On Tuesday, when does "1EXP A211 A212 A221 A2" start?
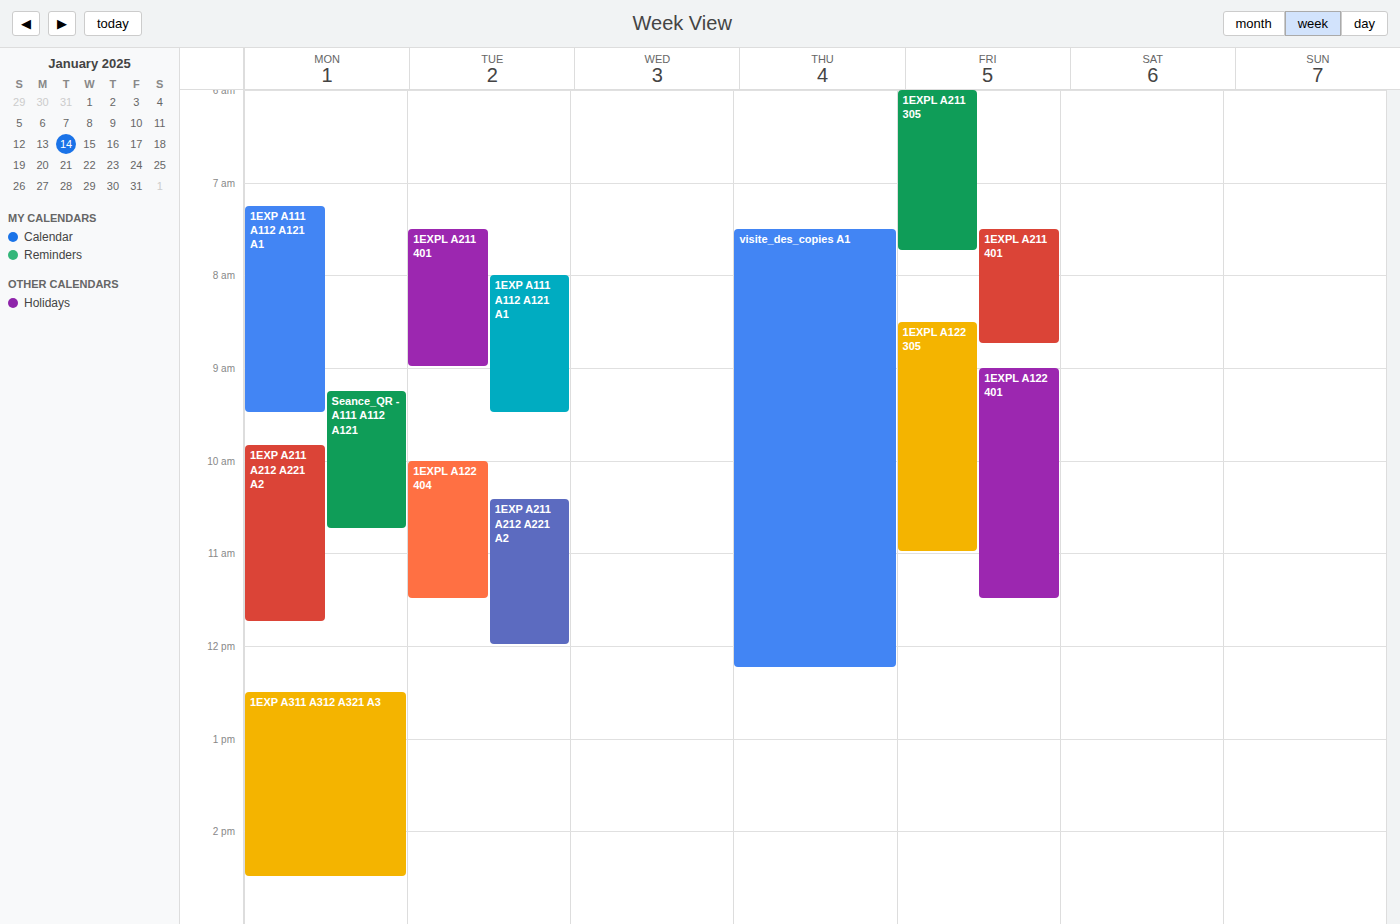
10:25 AM